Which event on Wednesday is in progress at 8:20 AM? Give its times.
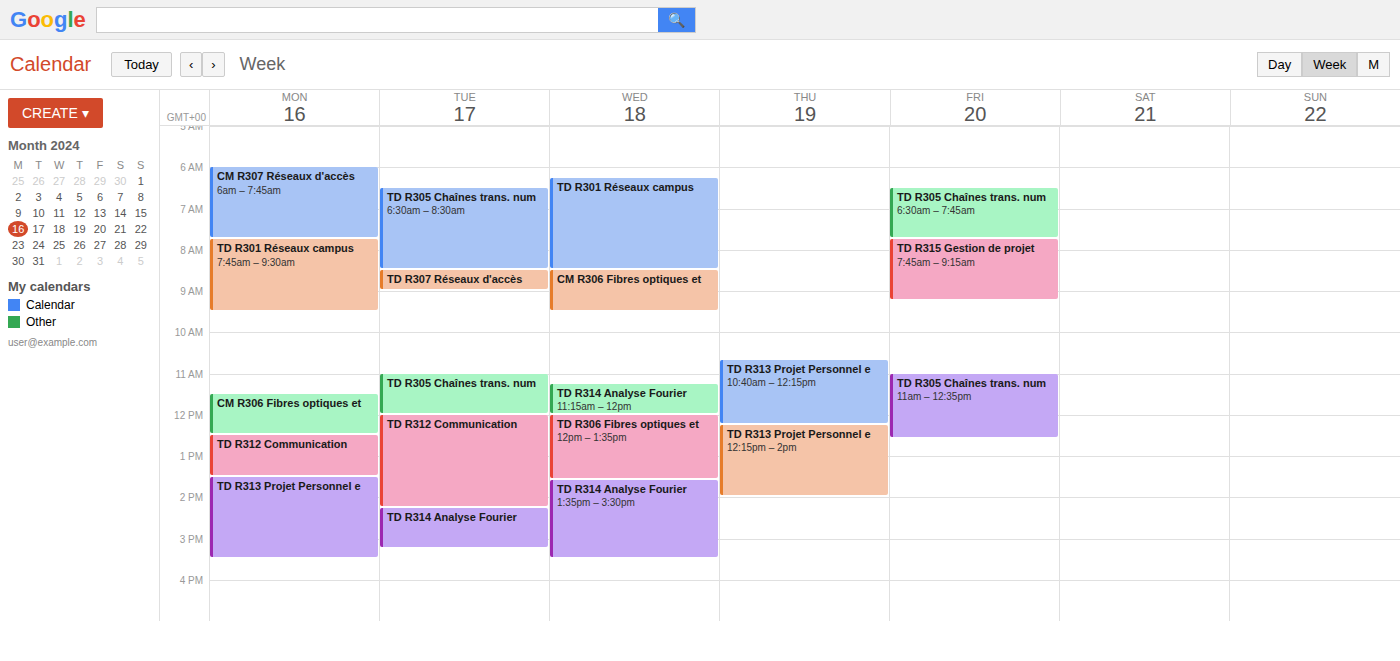
"TD R301 Réseaux campus", 6:15 AM to 8:30 AM